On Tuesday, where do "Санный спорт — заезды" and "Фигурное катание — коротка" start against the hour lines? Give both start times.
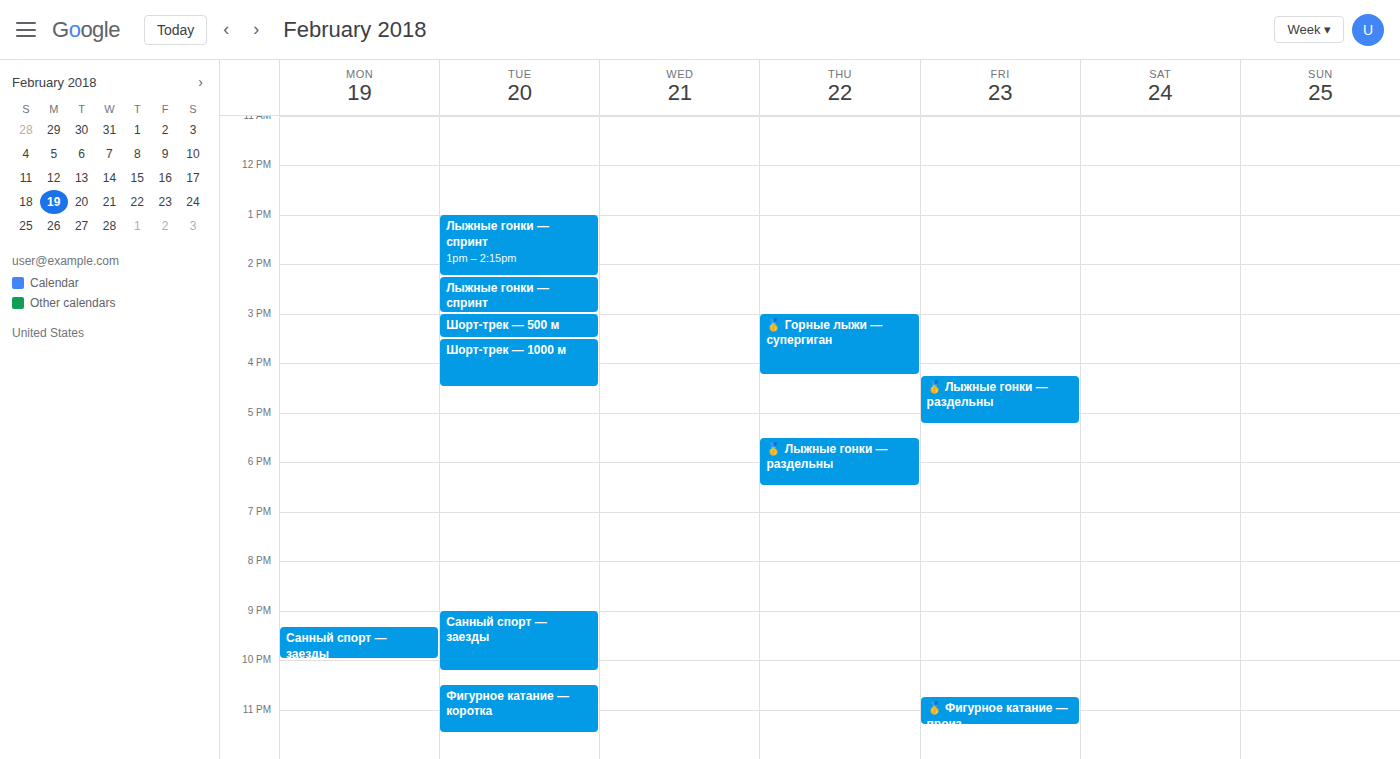
"Санный спорт — заезды": 9:00 PM, exactly on the 9 PM line. "Фигурное катание — коротка": 10:30 PM, halfway between the 10 PM and 11 PM lines.